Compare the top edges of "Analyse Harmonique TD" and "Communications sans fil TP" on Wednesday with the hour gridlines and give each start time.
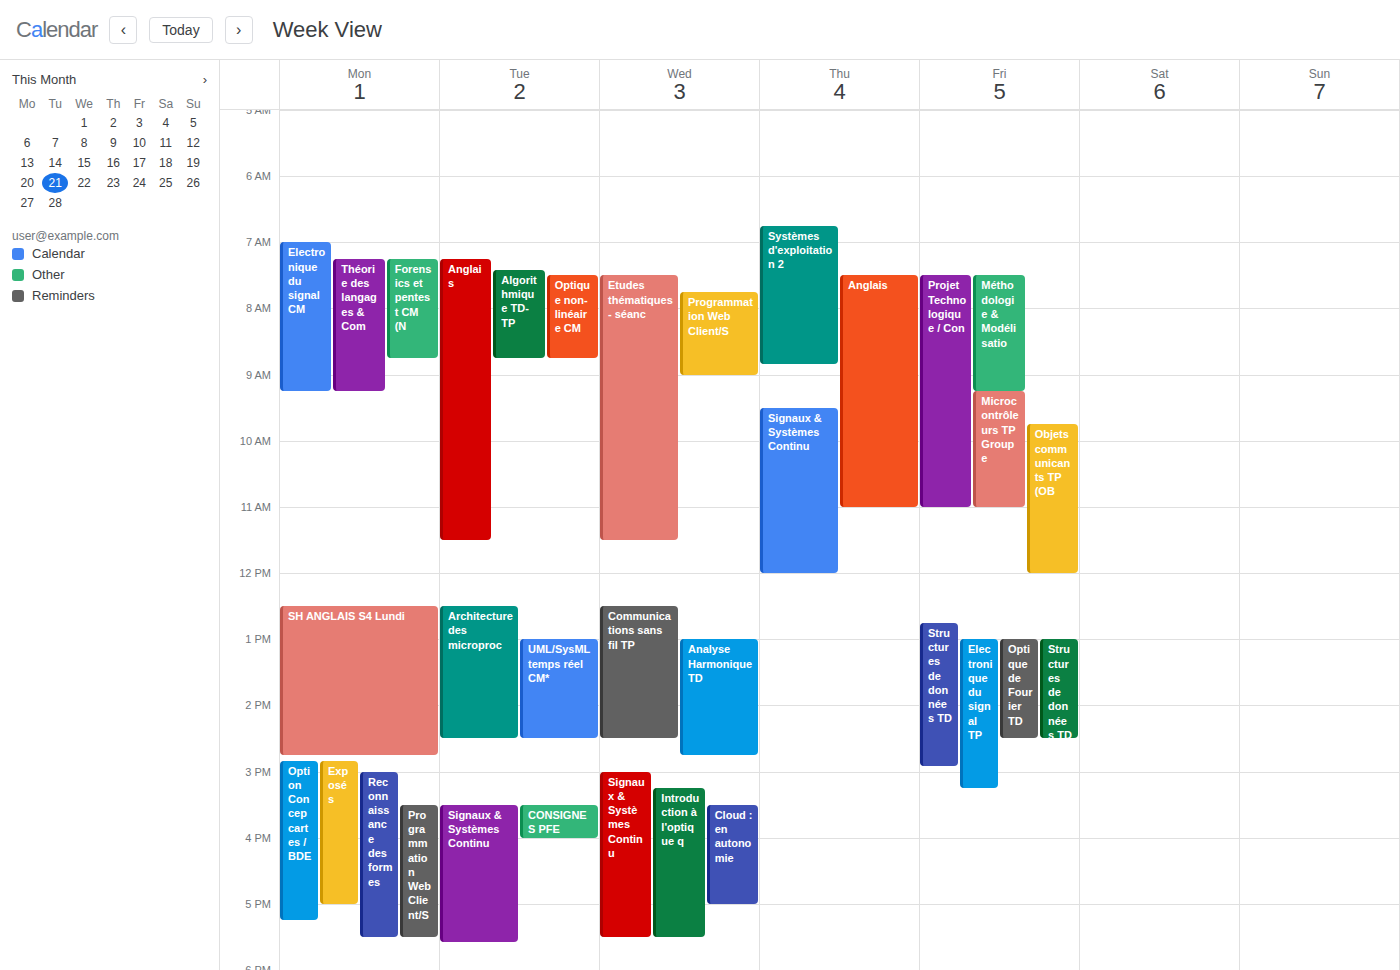
"Analyse Harmonique TD": 1:00 PM, exactly on the 1 PM line. "Communications sans fil TP": 12:30 PM, halfway between the 12 PM and 1 PM lines.